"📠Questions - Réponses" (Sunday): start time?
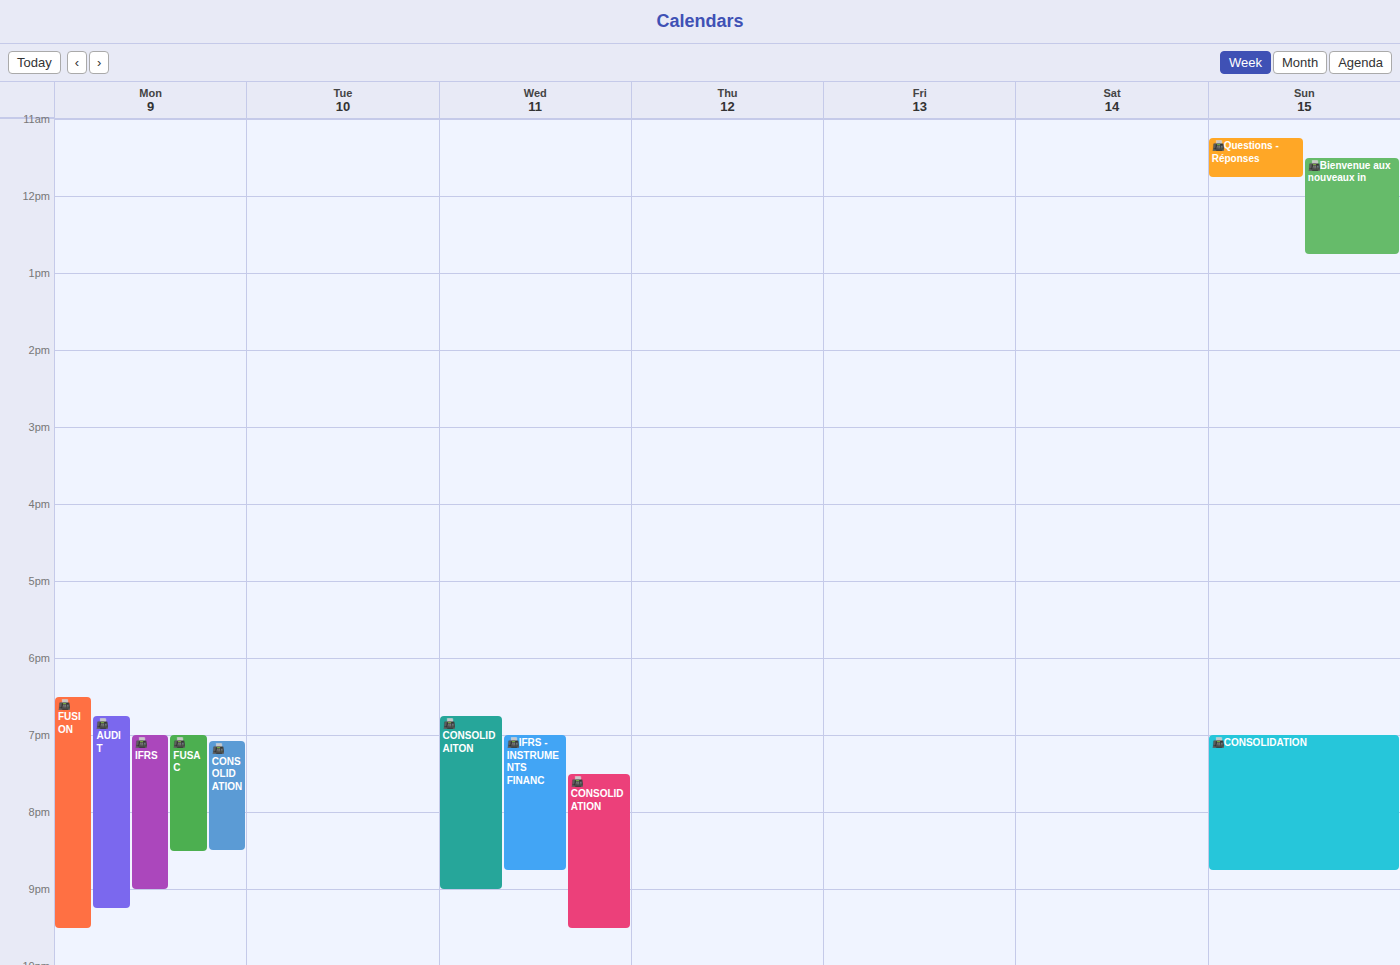
11:15 AM